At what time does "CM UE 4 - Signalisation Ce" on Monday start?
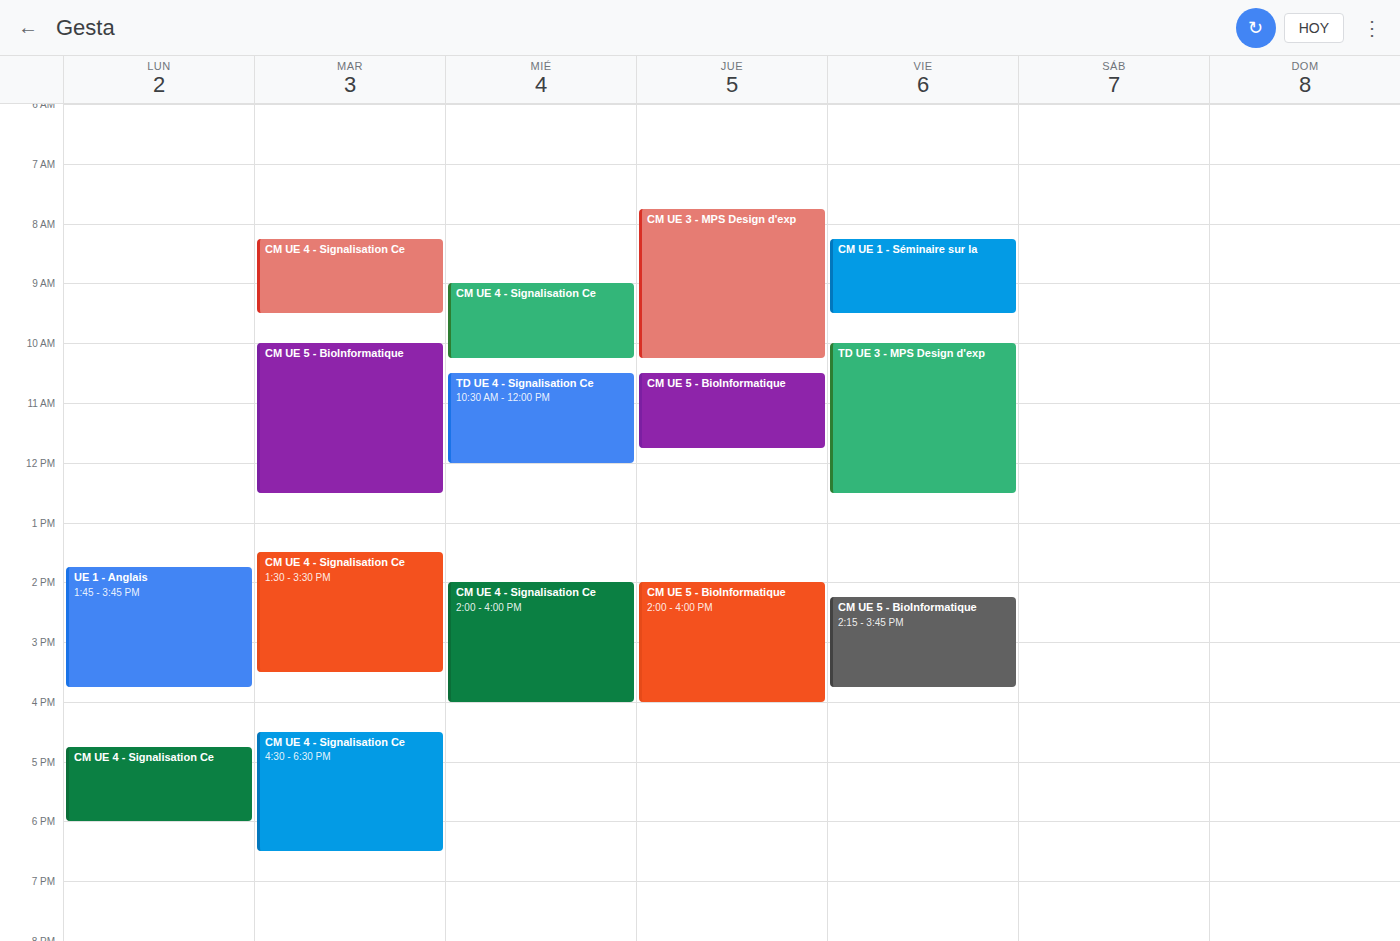
4:45 PM